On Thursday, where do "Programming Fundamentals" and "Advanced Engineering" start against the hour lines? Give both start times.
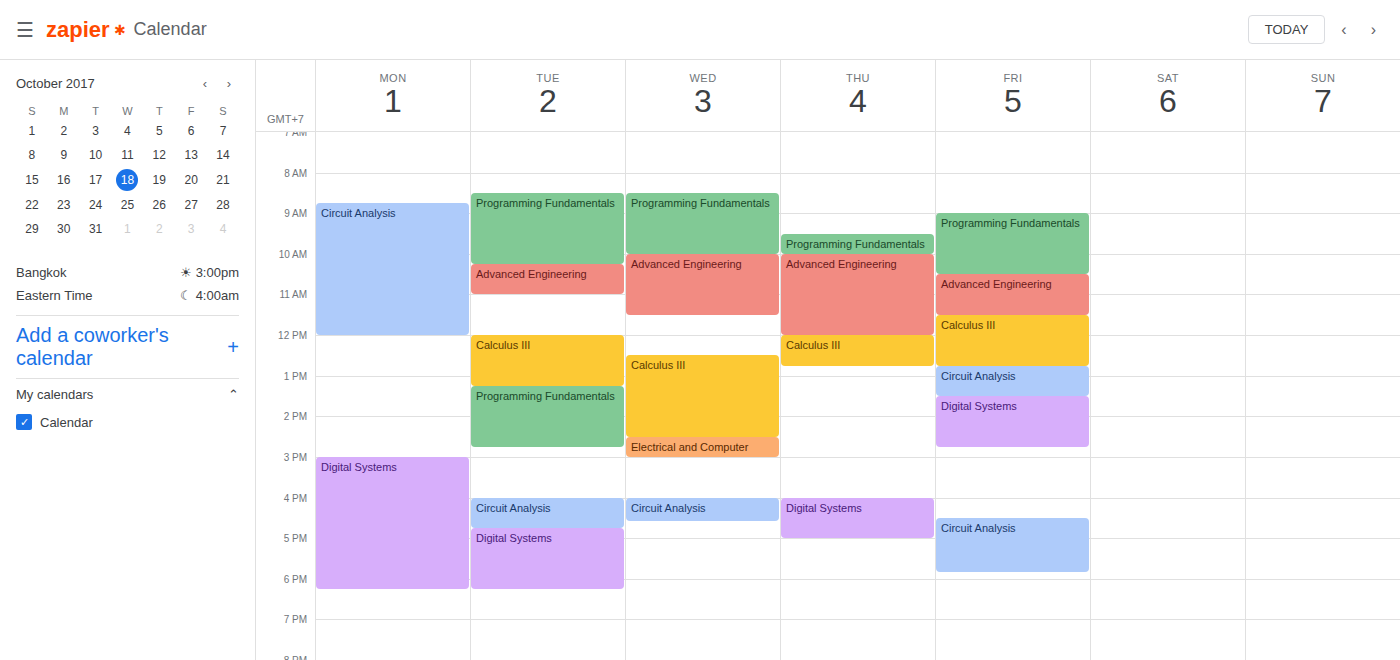
"Programming Fundamentals": 9:30 AM, halfway between the 9 AM and 10 AM lines. "Advanced Engineering": 10:00 AM, exactly on the 10 AM line.